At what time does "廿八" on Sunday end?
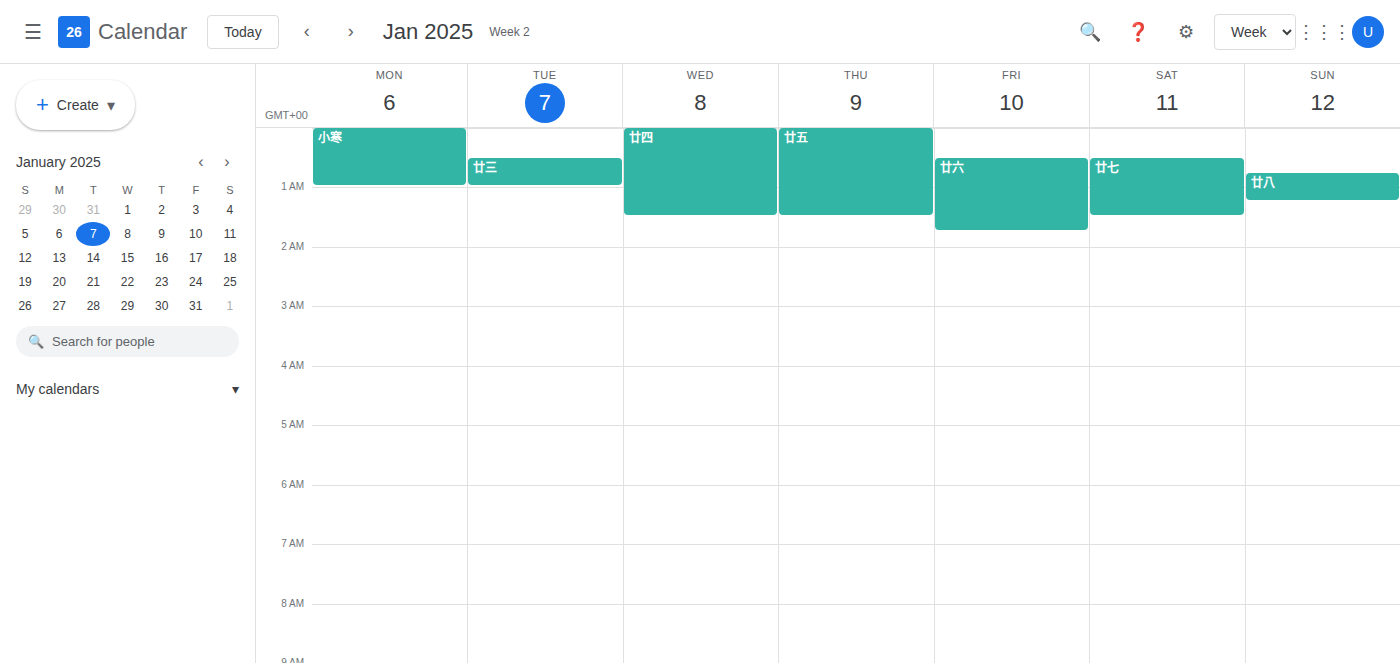
1:15 AM